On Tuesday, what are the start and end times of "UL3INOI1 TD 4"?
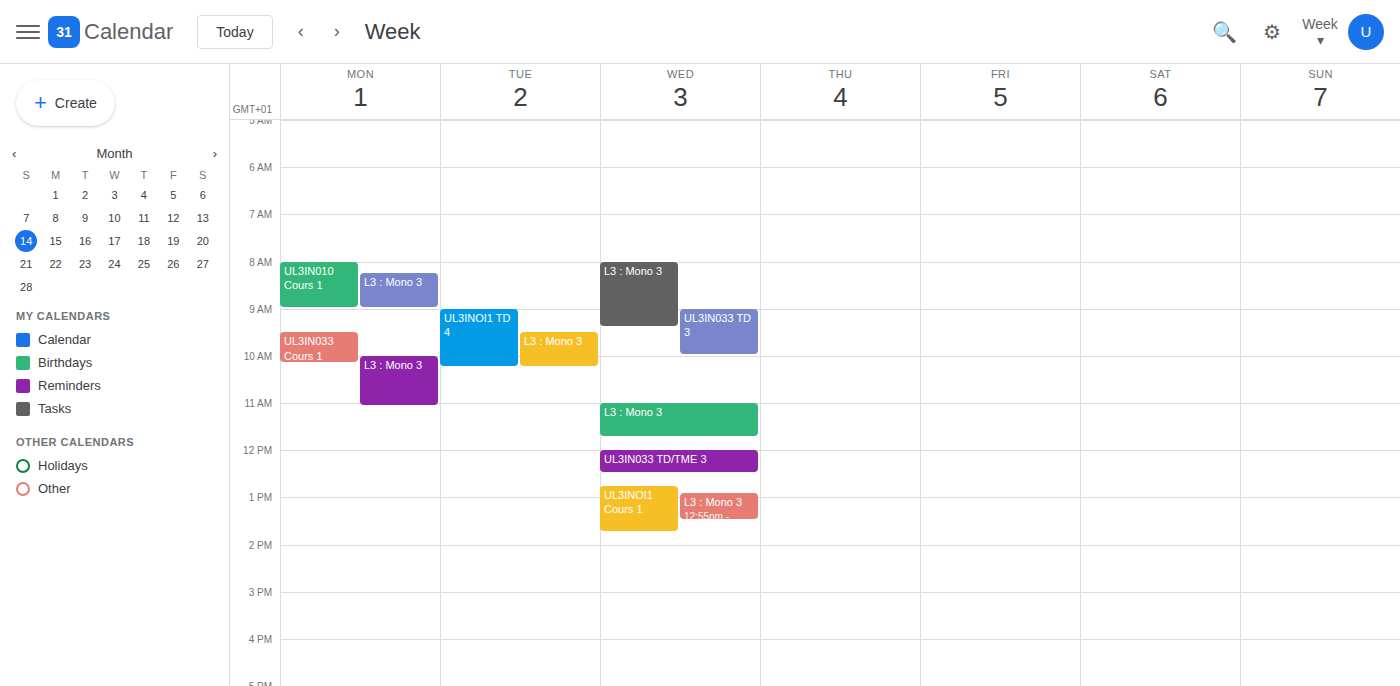
9:00 AM to 10:15 AM